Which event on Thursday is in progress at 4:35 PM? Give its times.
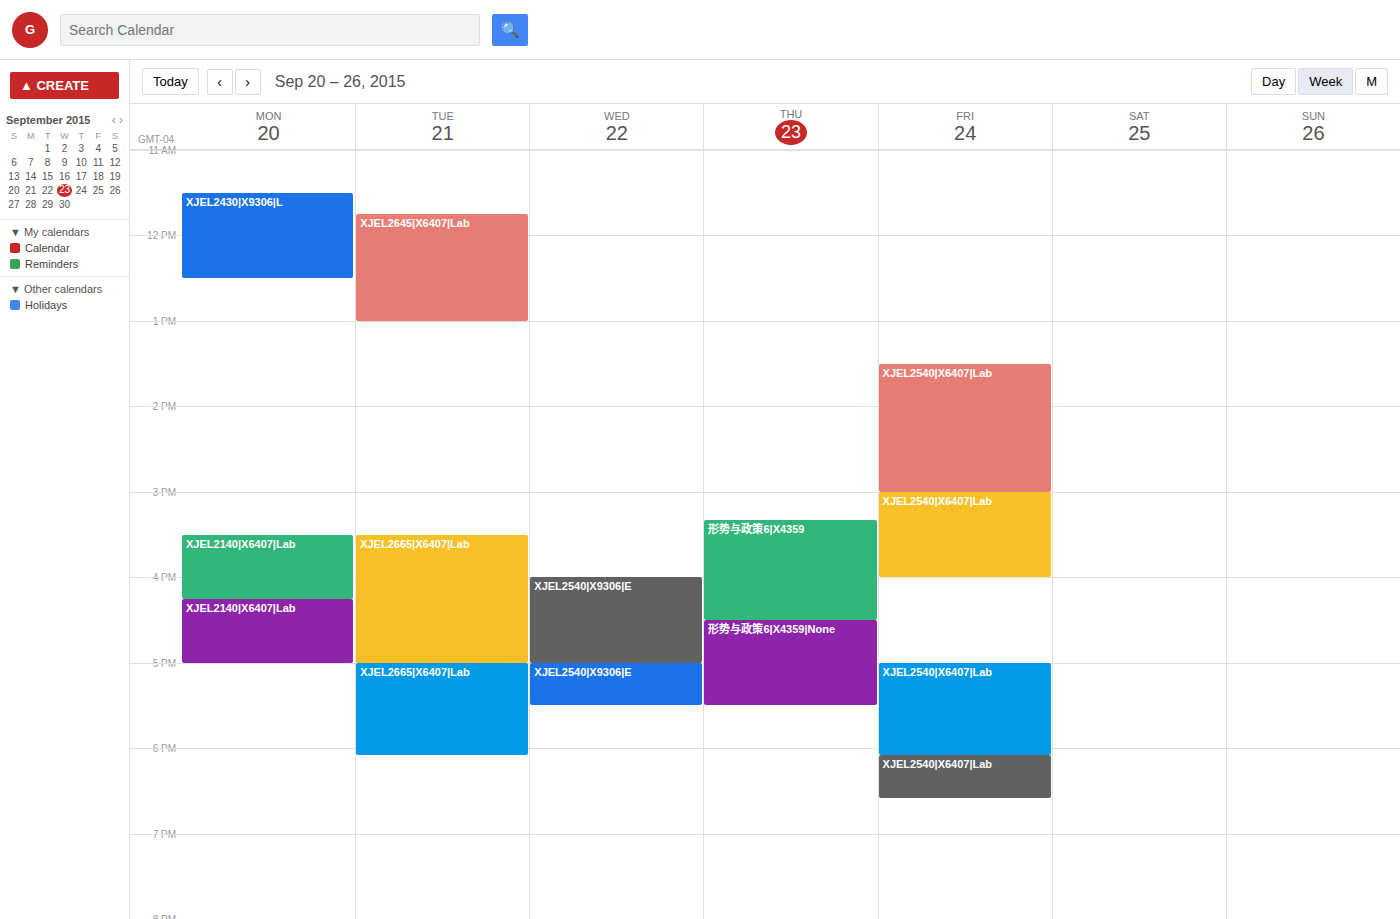
"形势与政策6|X4359|None", 4:30 PM to 5:30 PM